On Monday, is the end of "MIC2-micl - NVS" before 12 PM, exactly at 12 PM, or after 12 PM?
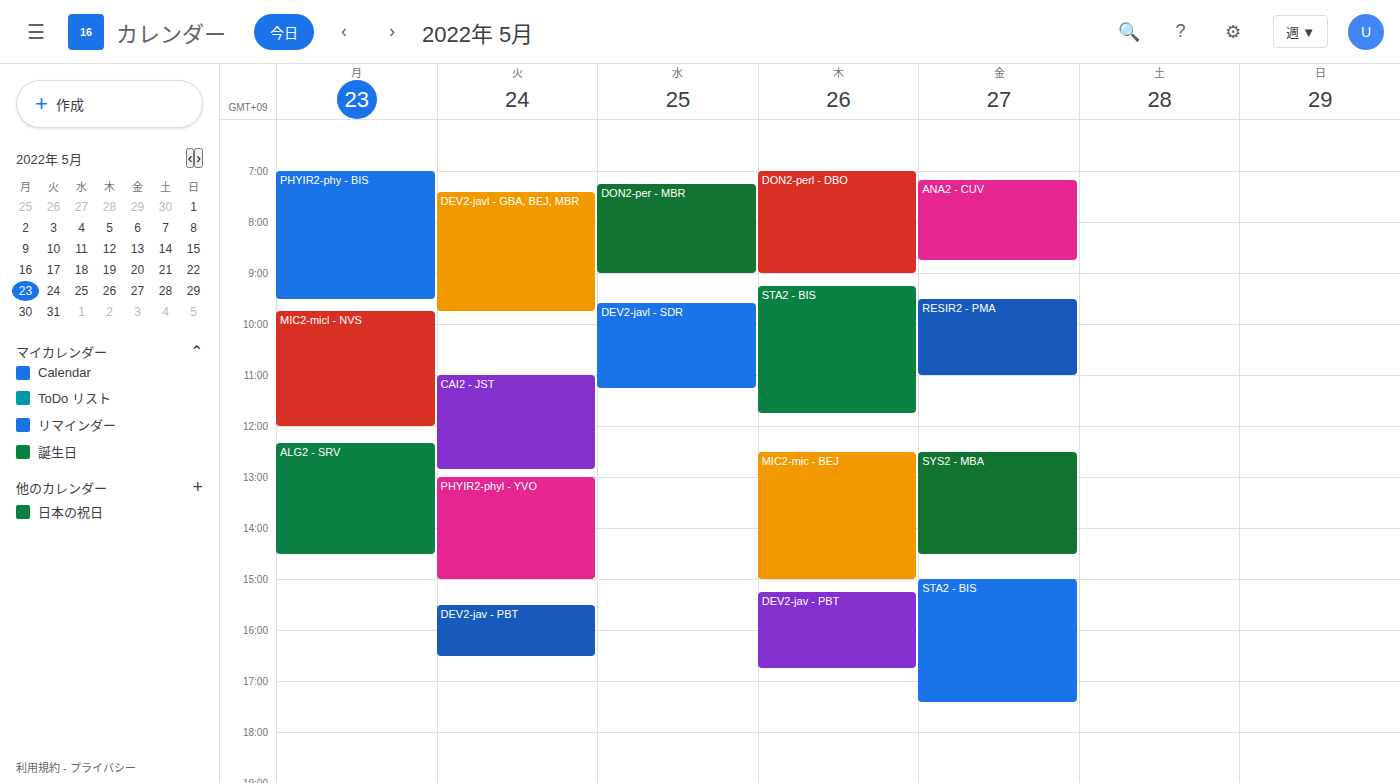
12:00 PM -- exactly at 12 PM, on the 12 PM line.